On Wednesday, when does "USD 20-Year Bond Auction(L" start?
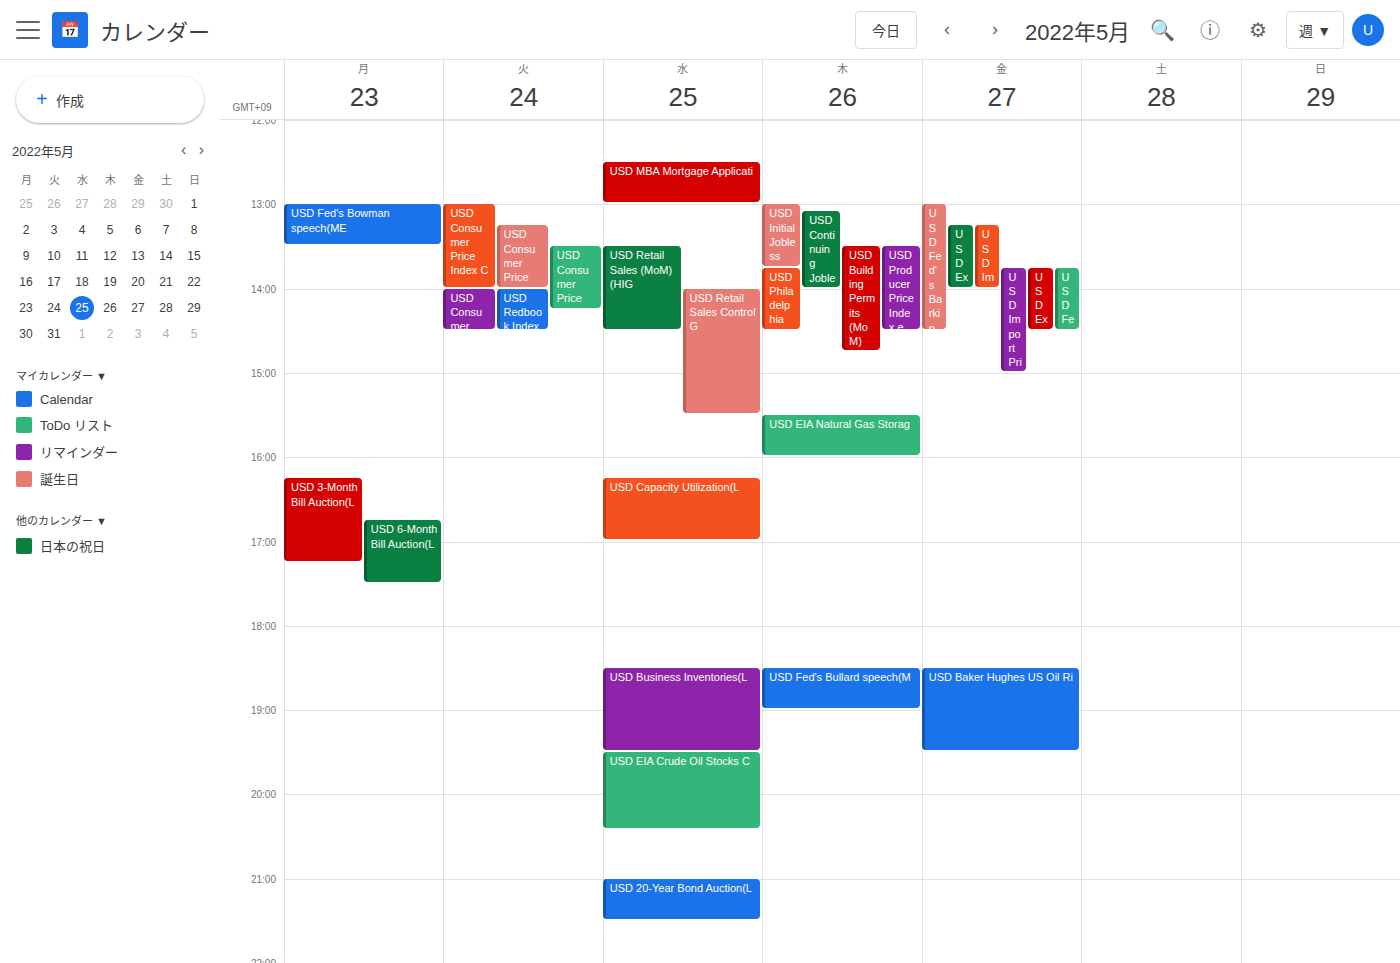
9:00 PM